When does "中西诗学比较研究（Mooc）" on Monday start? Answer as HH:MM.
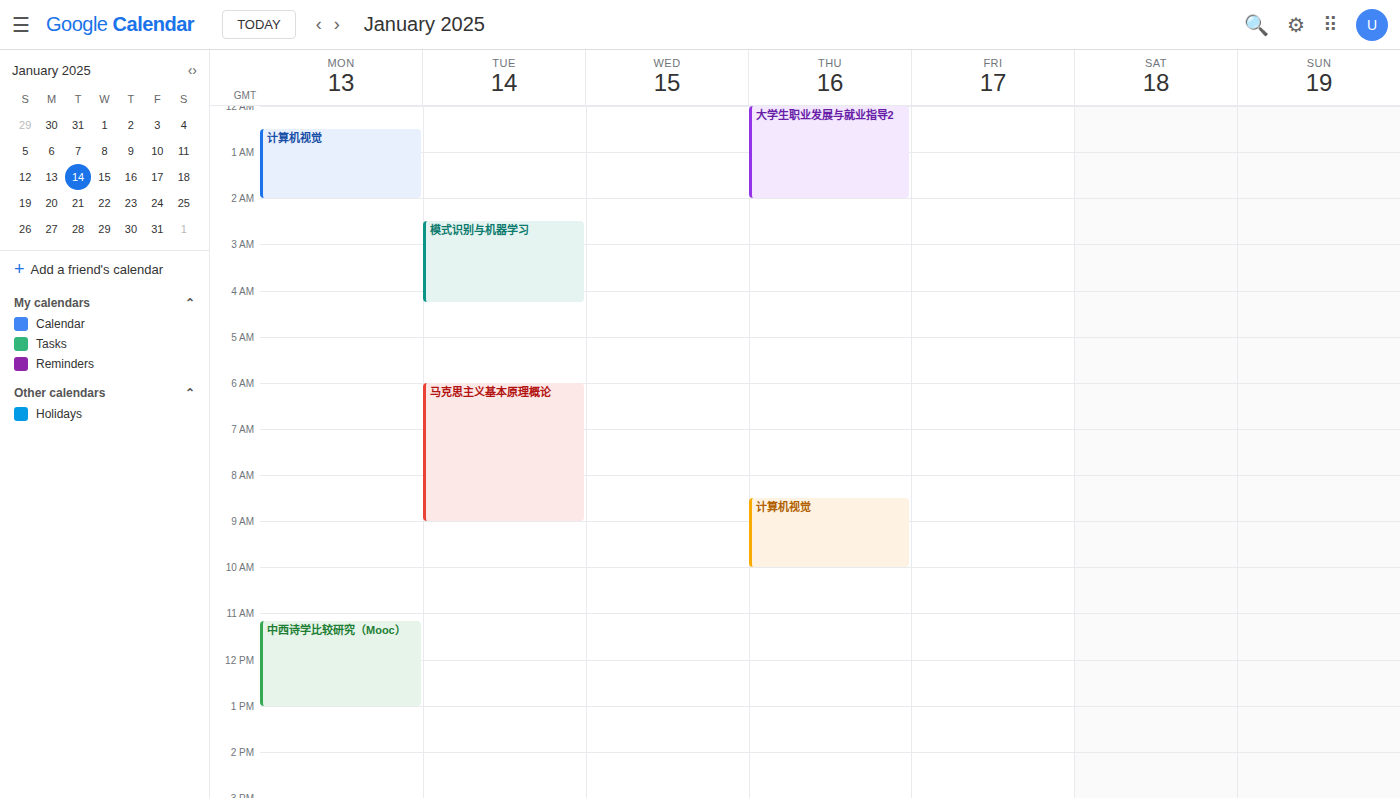
11:10